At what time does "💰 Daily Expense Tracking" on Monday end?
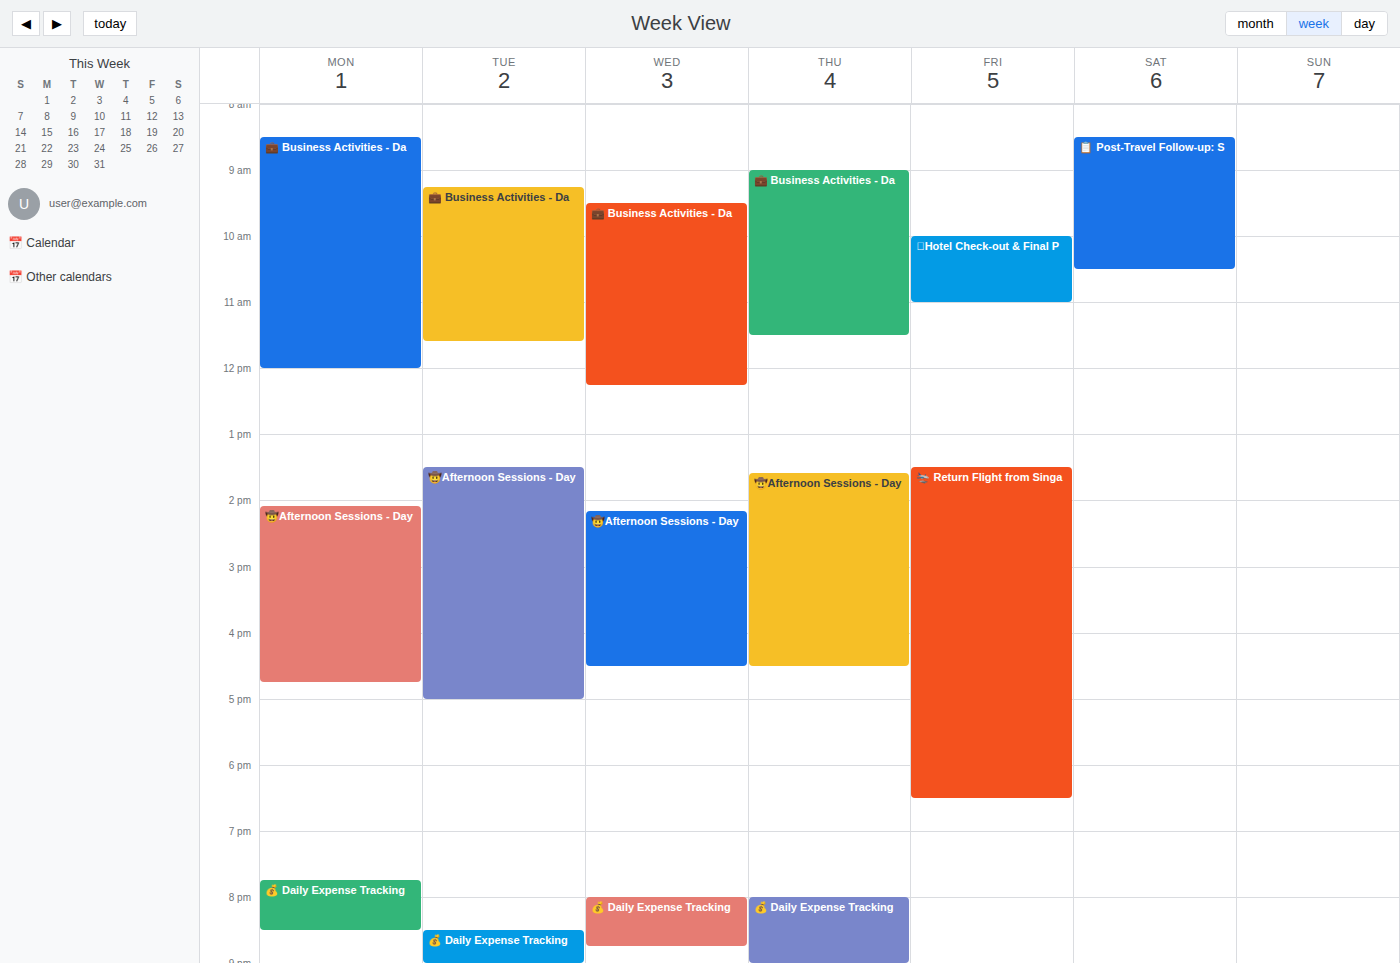
8:30 PM